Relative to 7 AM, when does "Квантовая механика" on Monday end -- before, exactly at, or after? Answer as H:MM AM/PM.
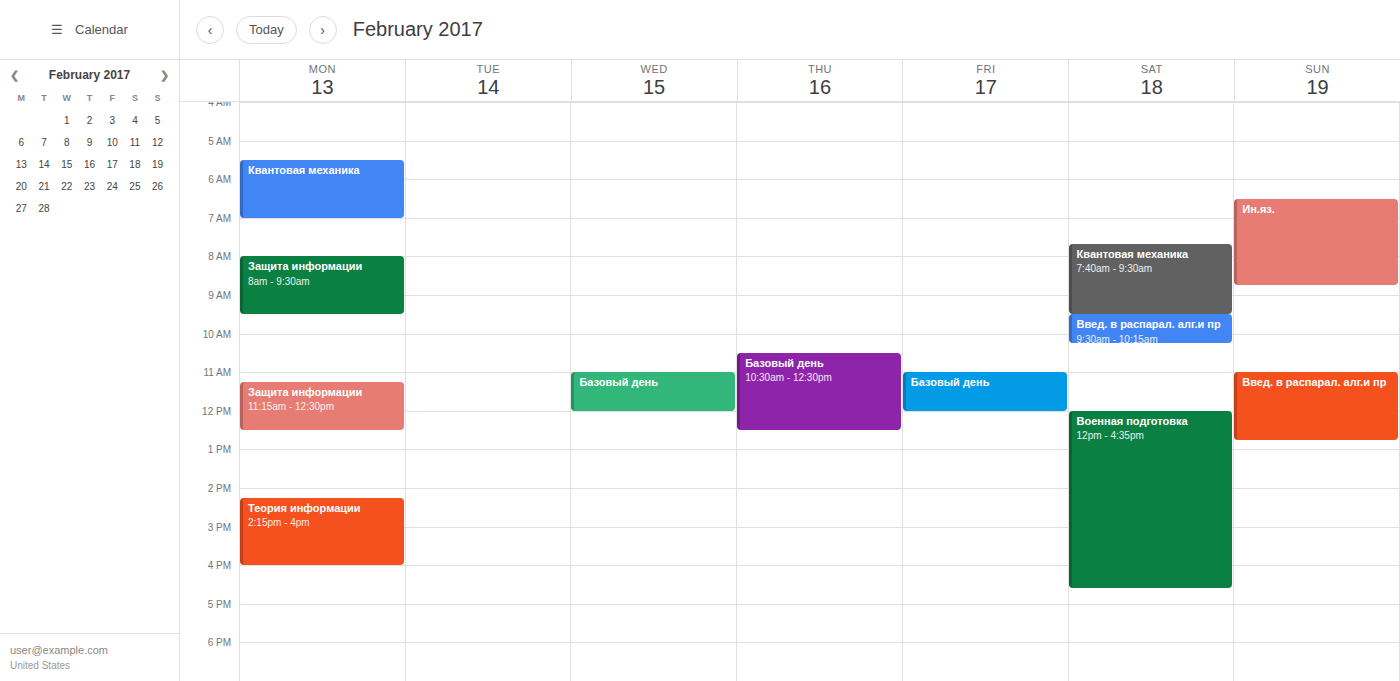
7:00 AM -- exactly at 7 AM, on the 7 AM line.